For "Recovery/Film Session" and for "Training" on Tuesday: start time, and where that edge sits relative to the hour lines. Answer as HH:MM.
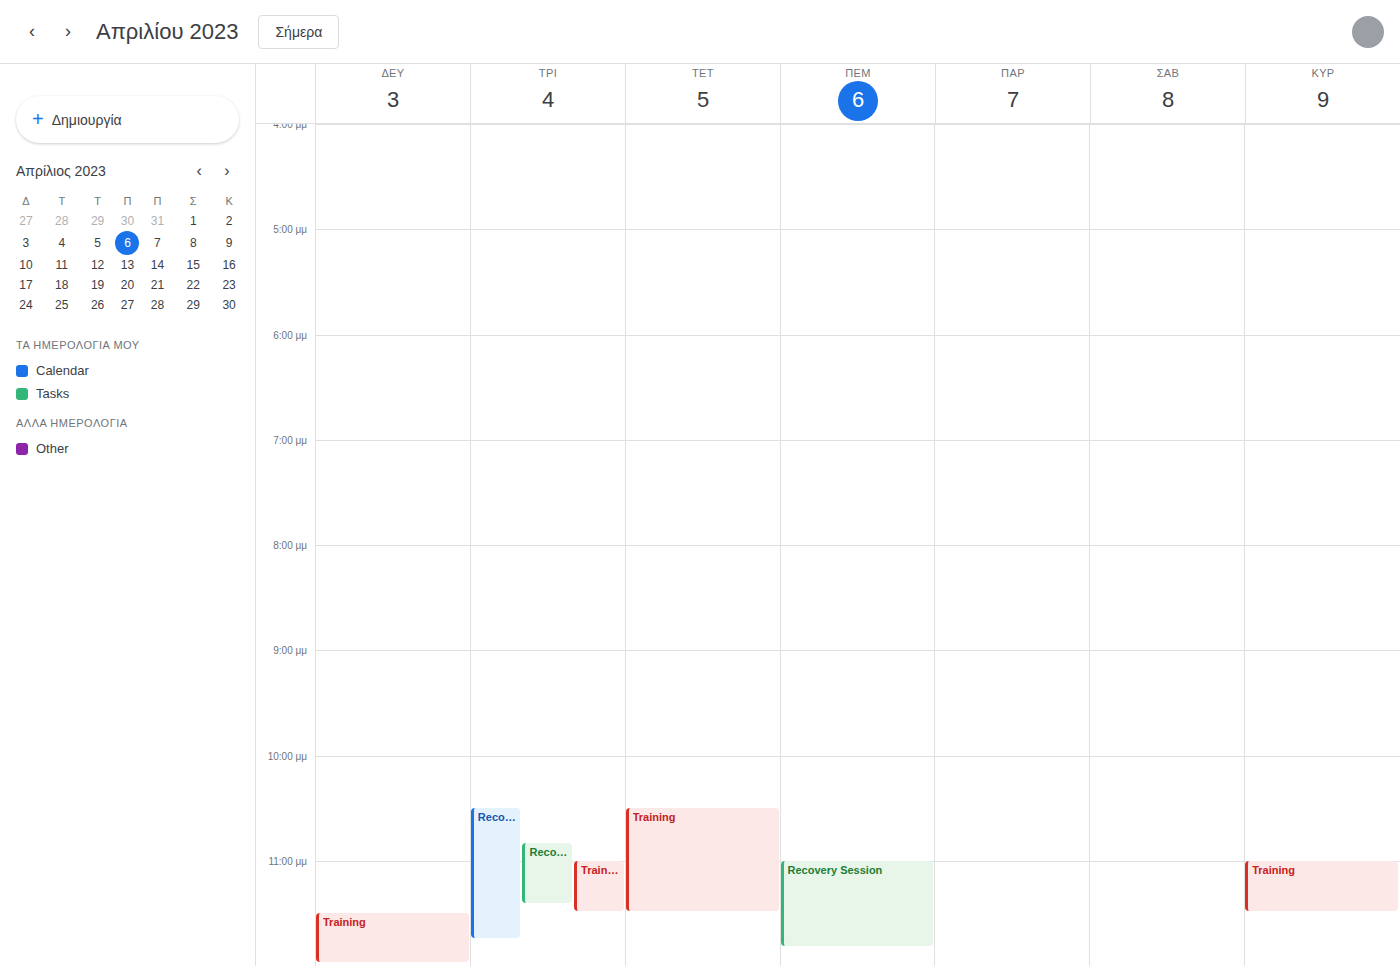
"Recovery/Film Session": 22:30, halfway between the 22:00 and 23:00 lines. "Training": 23:00, exactly on the 23:00 line.